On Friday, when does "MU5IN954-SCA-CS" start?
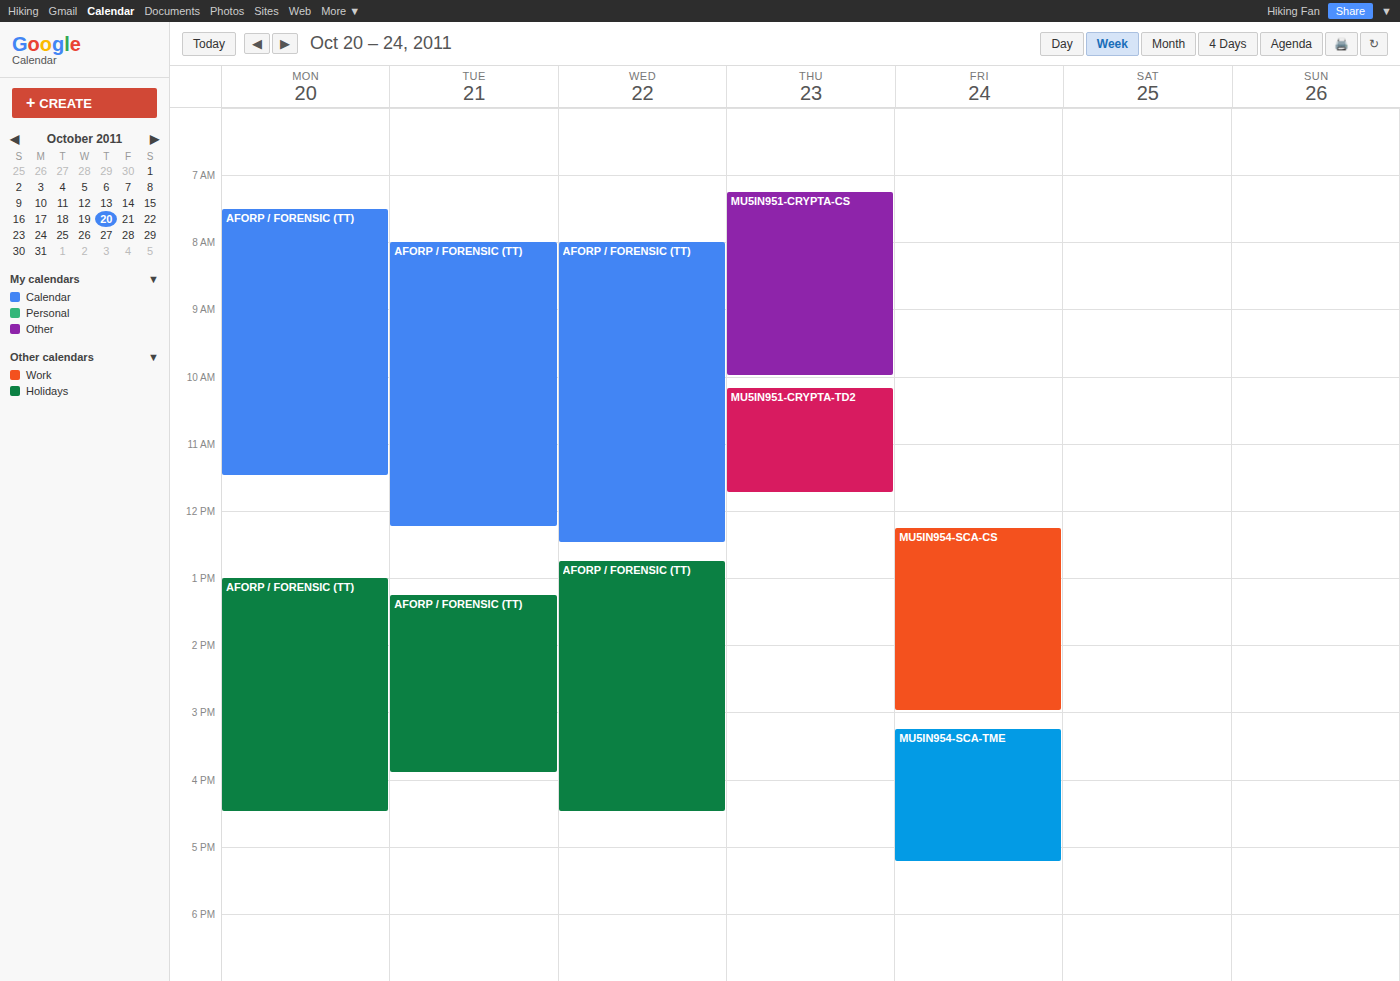
12:15 PM